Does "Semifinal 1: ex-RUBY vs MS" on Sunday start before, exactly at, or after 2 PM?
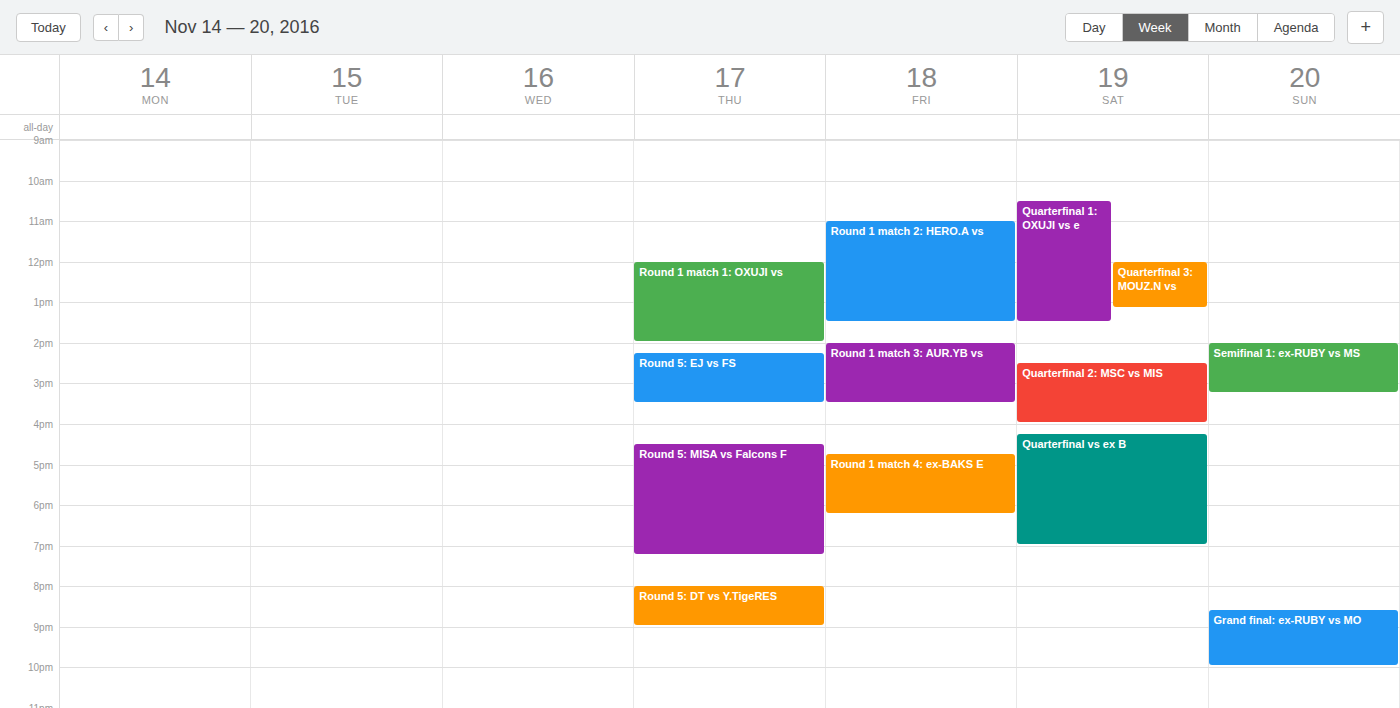
2:00 PM -- exactly at 2 PM, on the 2 PM line.